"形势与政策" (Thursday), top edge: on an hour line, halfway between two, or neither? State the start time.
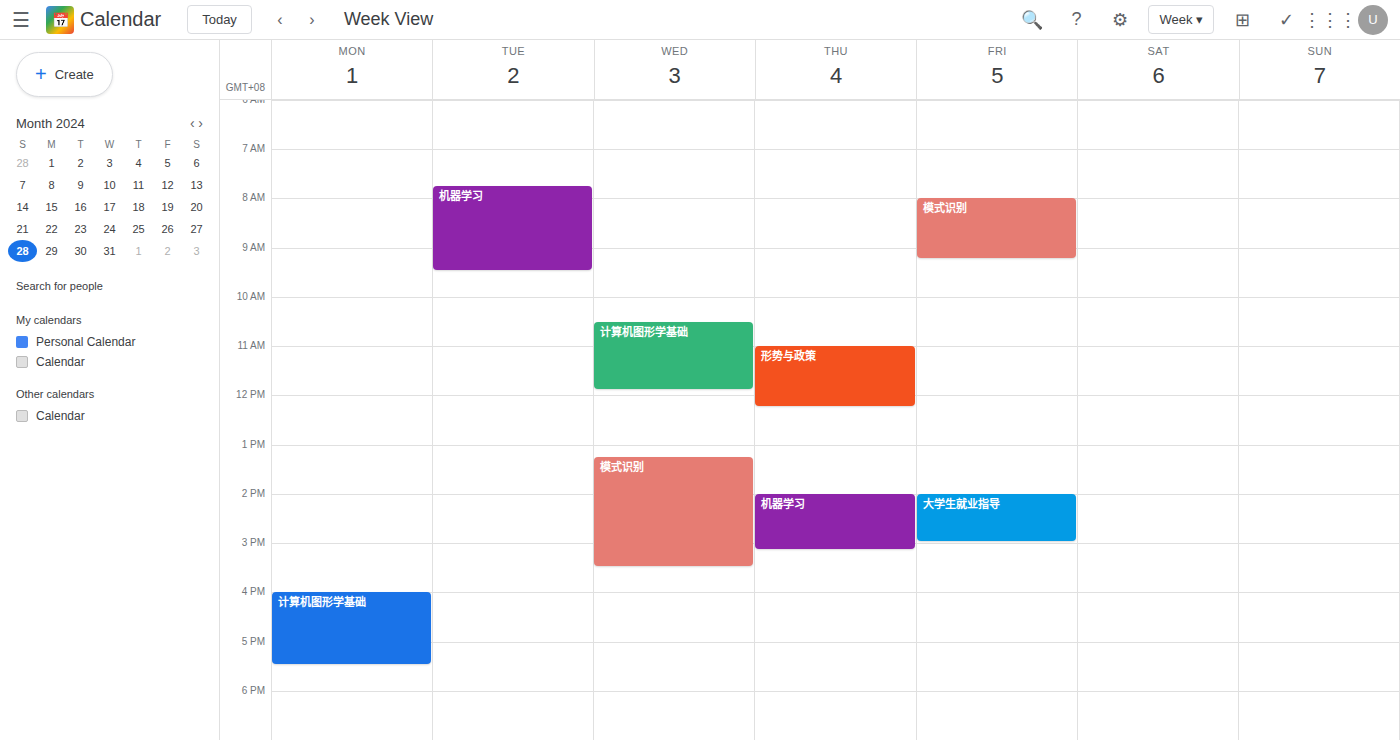
11:00 -- exactly on the 11:00 line.